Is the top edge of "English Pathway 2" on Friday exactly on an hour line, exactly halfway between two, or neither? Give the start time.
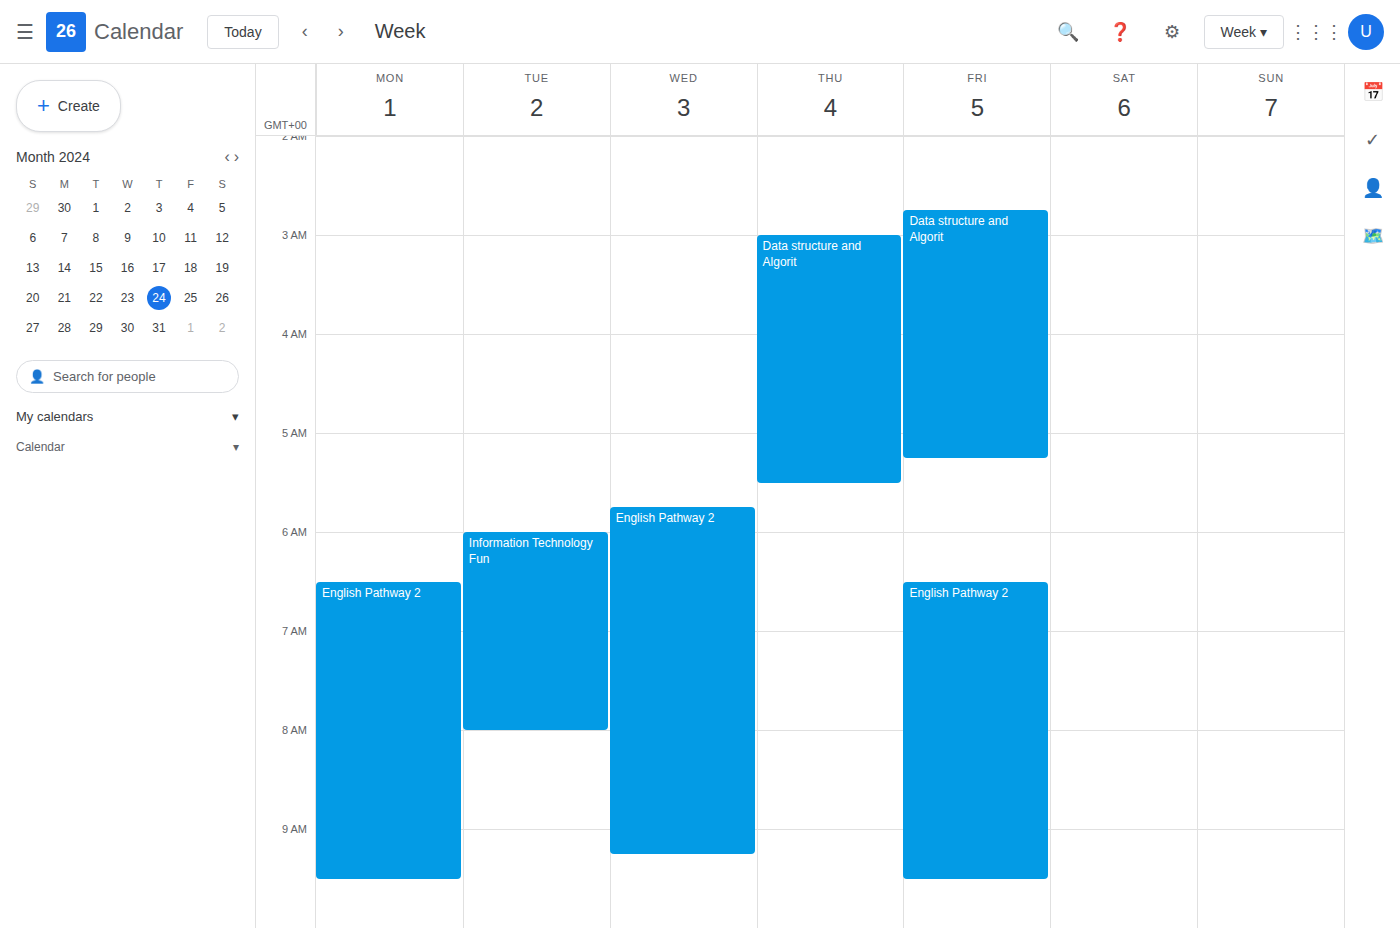
6:30 AM -- halfway between the 6 AM and 7 AM lines.